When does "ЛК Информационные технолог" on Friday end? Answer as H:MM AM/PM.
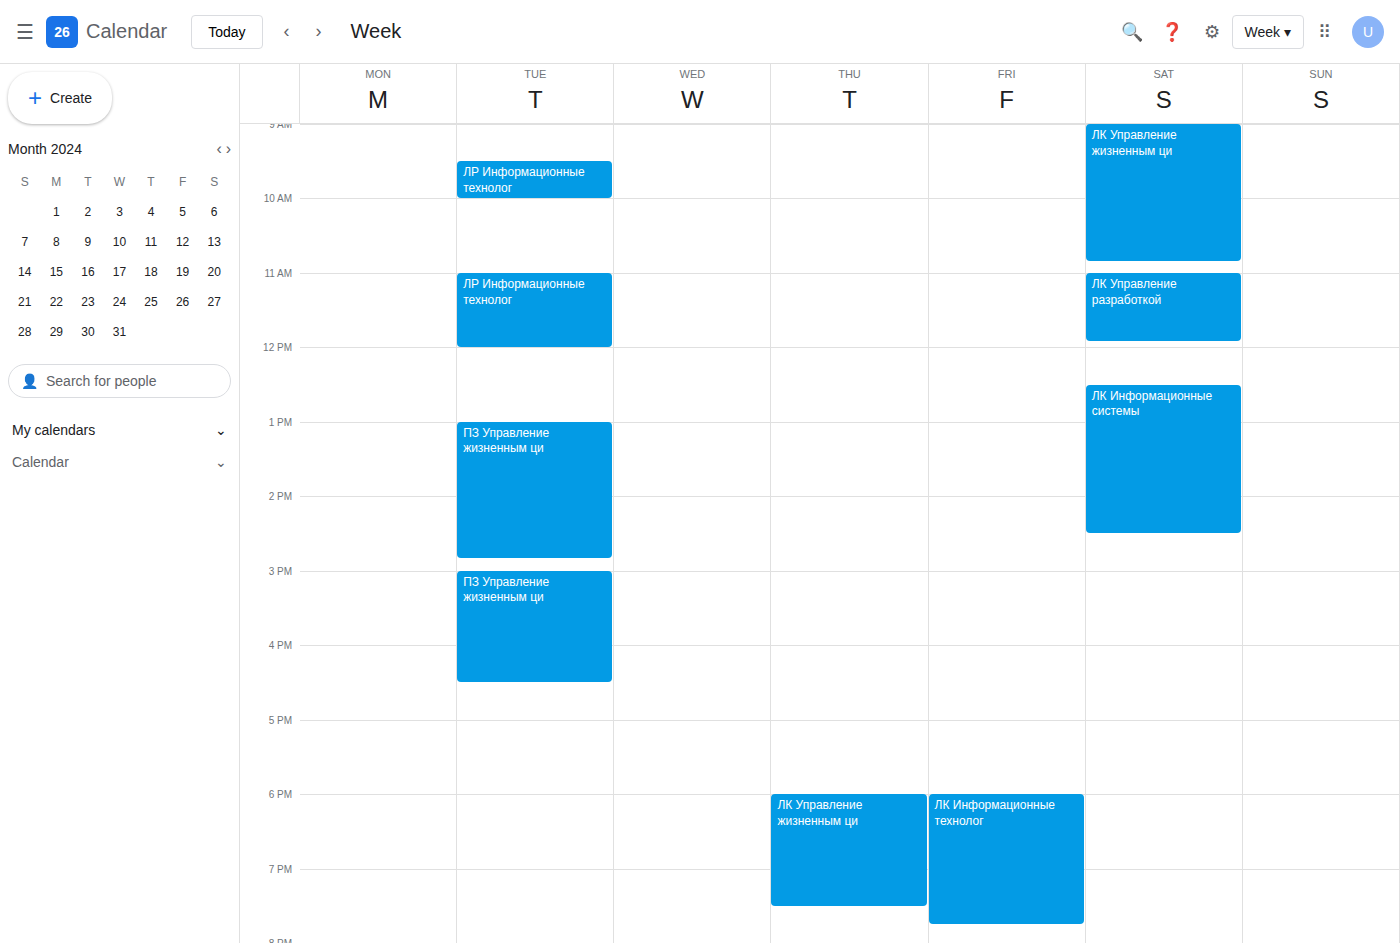
7:45 PM